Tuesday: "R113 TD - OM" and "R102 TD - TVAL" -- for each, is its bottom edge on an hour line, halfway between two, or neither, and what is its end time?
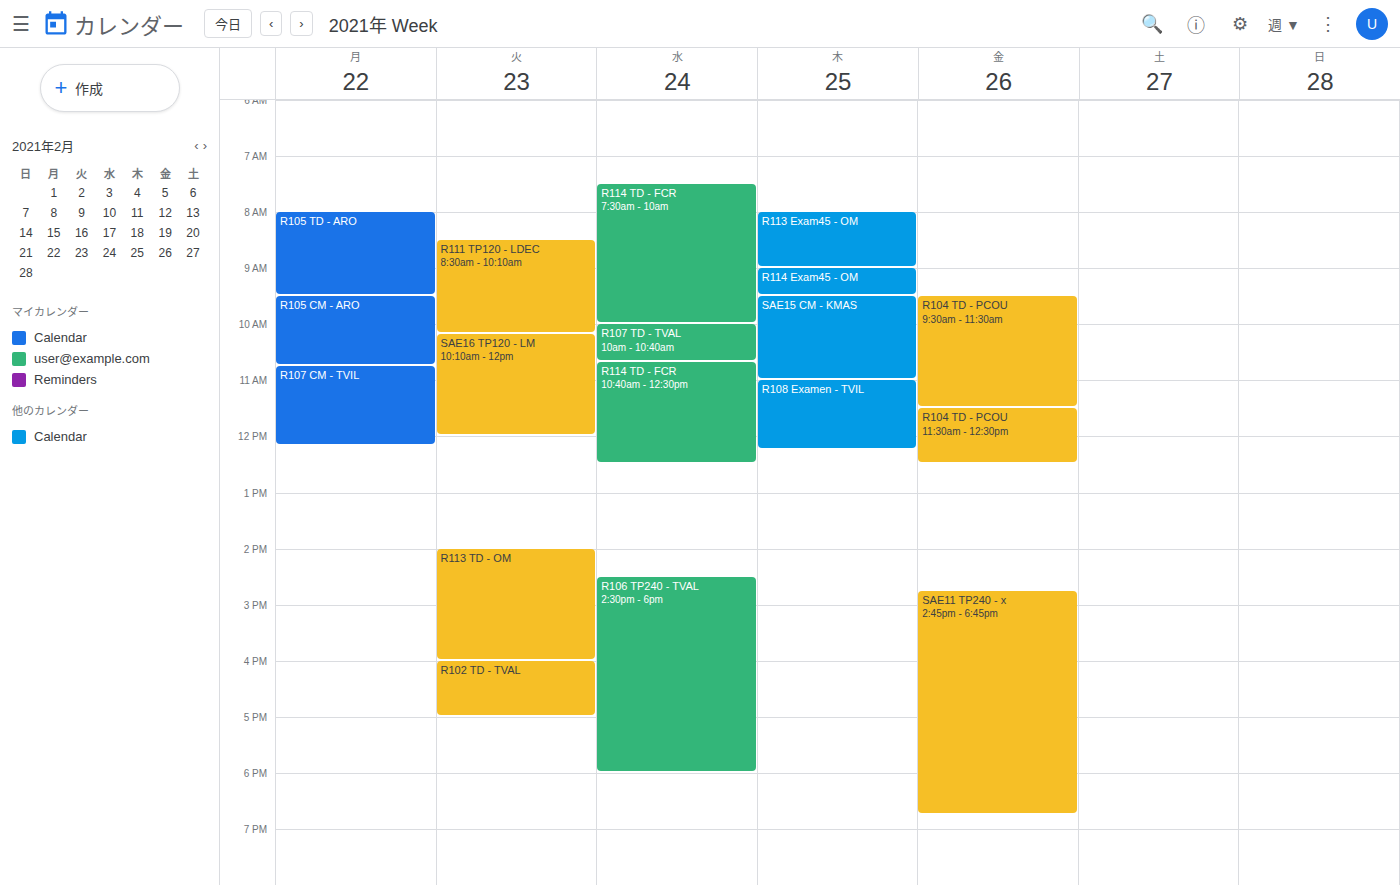
"R113 TD - OM": 4:00 PM, exactly on the 4 PM line. "R102 TD - TVAL": 5:00 PM, exactly on the 5 PM line.